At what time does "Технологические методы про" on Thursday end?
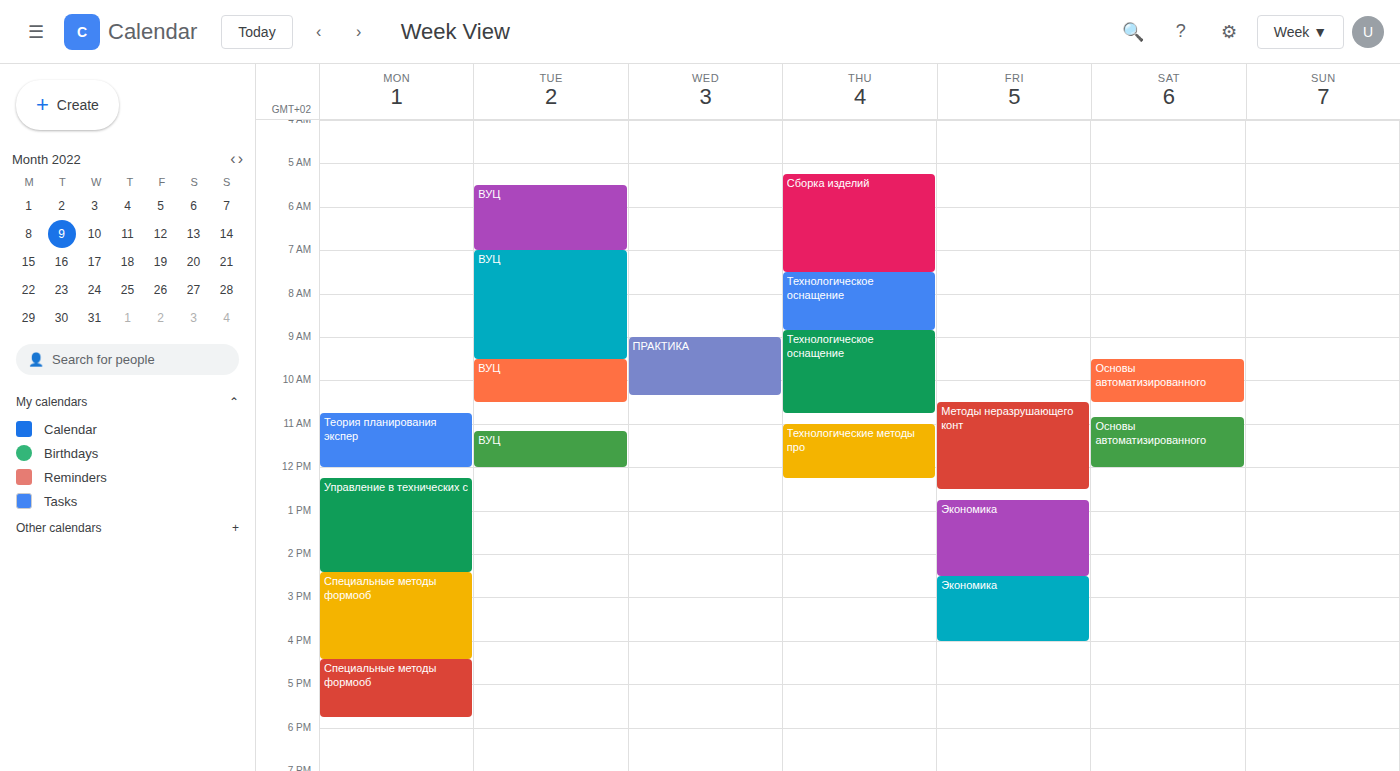
12:15 PM